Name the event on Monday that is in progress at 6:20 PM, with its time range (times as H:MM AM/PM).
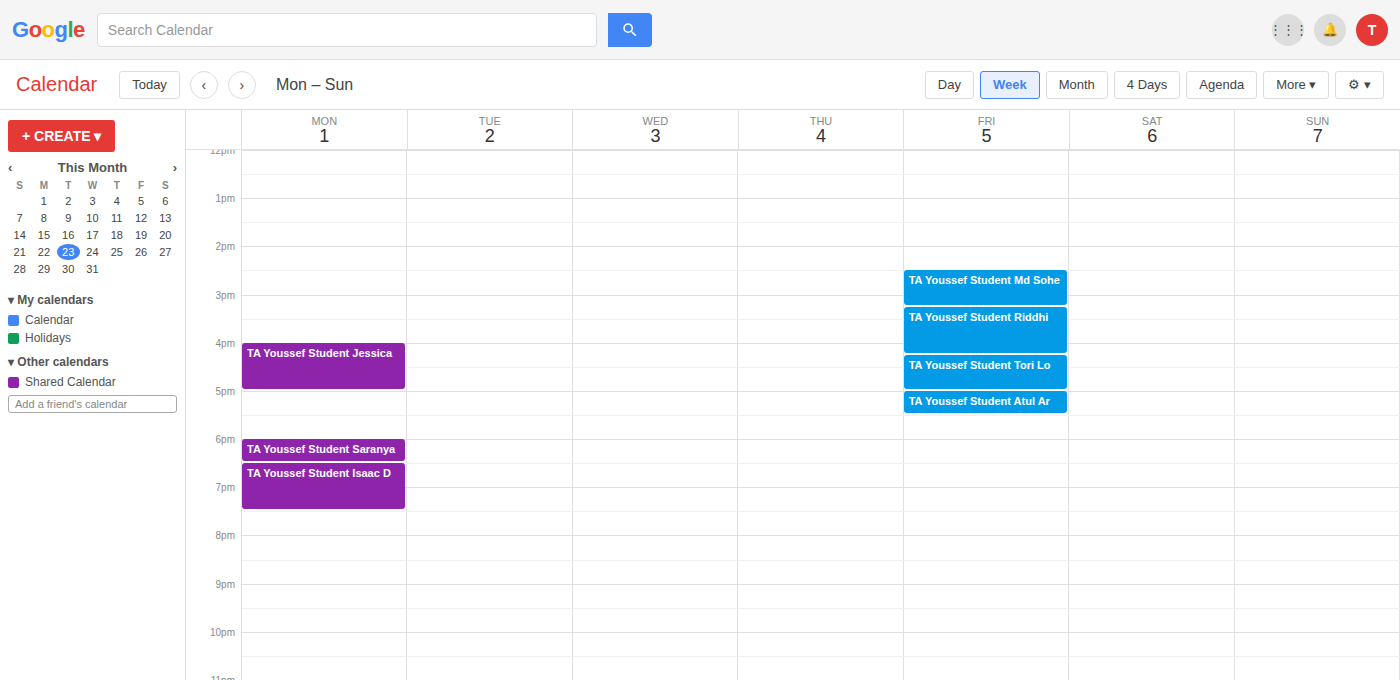
"TA Youssef Student Saranya", 6:00 PM to 6:30 PM